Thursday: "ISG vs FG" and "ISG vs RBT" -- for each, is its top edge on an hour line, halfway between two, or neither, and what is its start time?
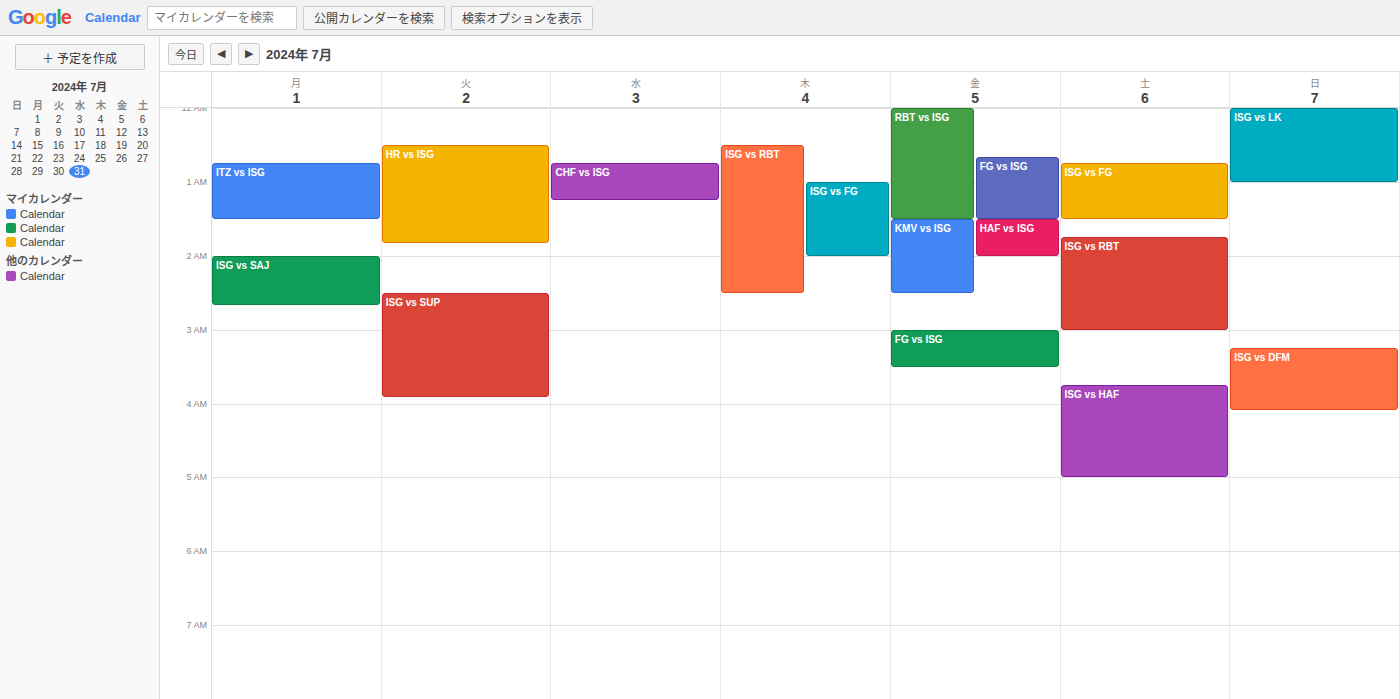
"ISG vs FG": 1:00 AM, exactly on the 1 AM line. "ISG vs RBT": 12:30 AM, halfway between the 12 AM and 1 AM lines.